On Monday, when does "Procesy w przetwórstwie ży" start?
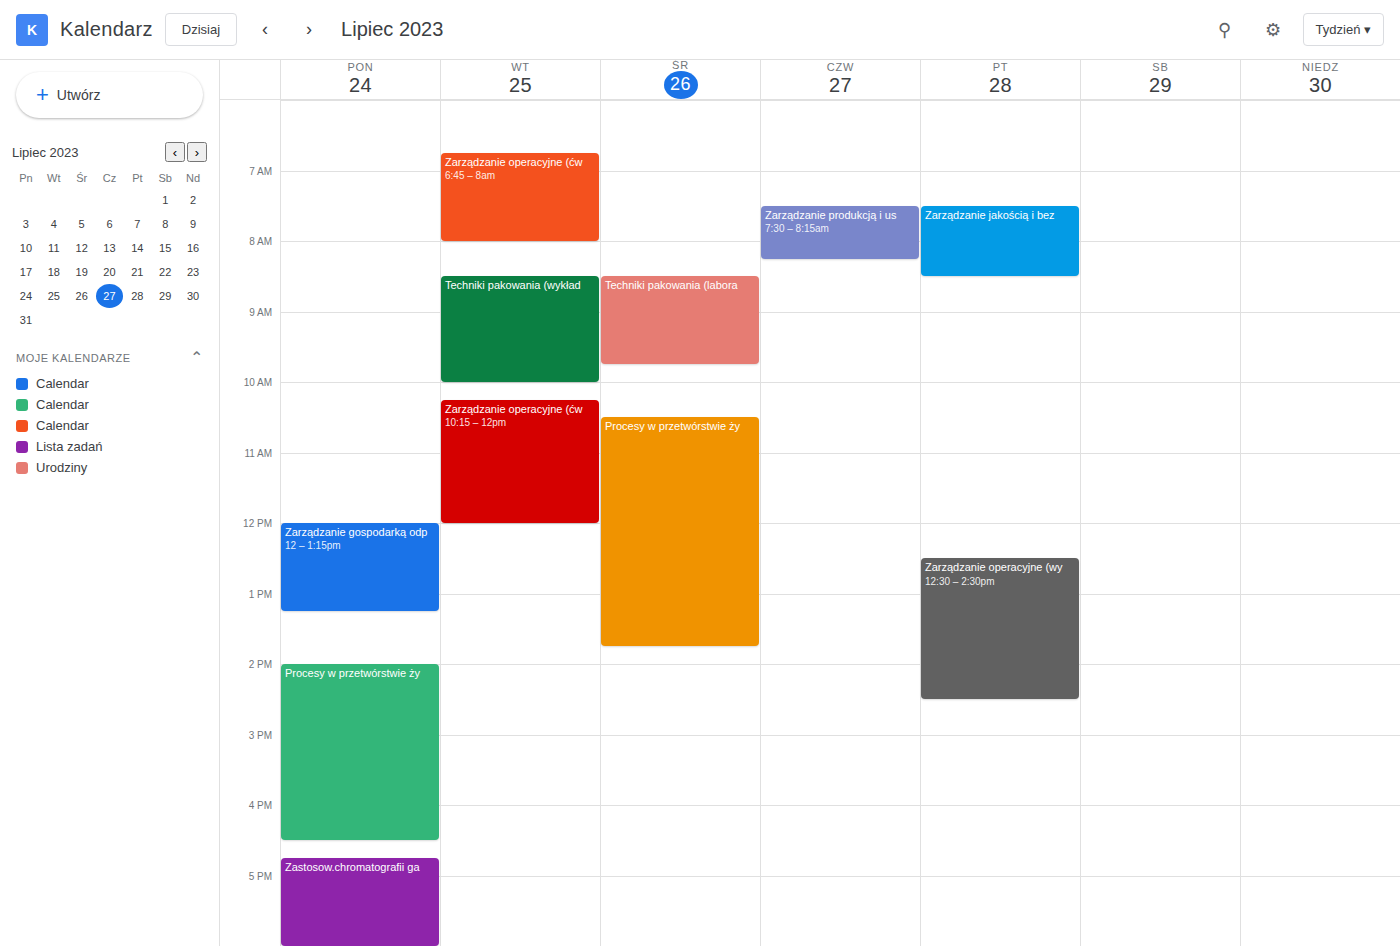
2:00 PM